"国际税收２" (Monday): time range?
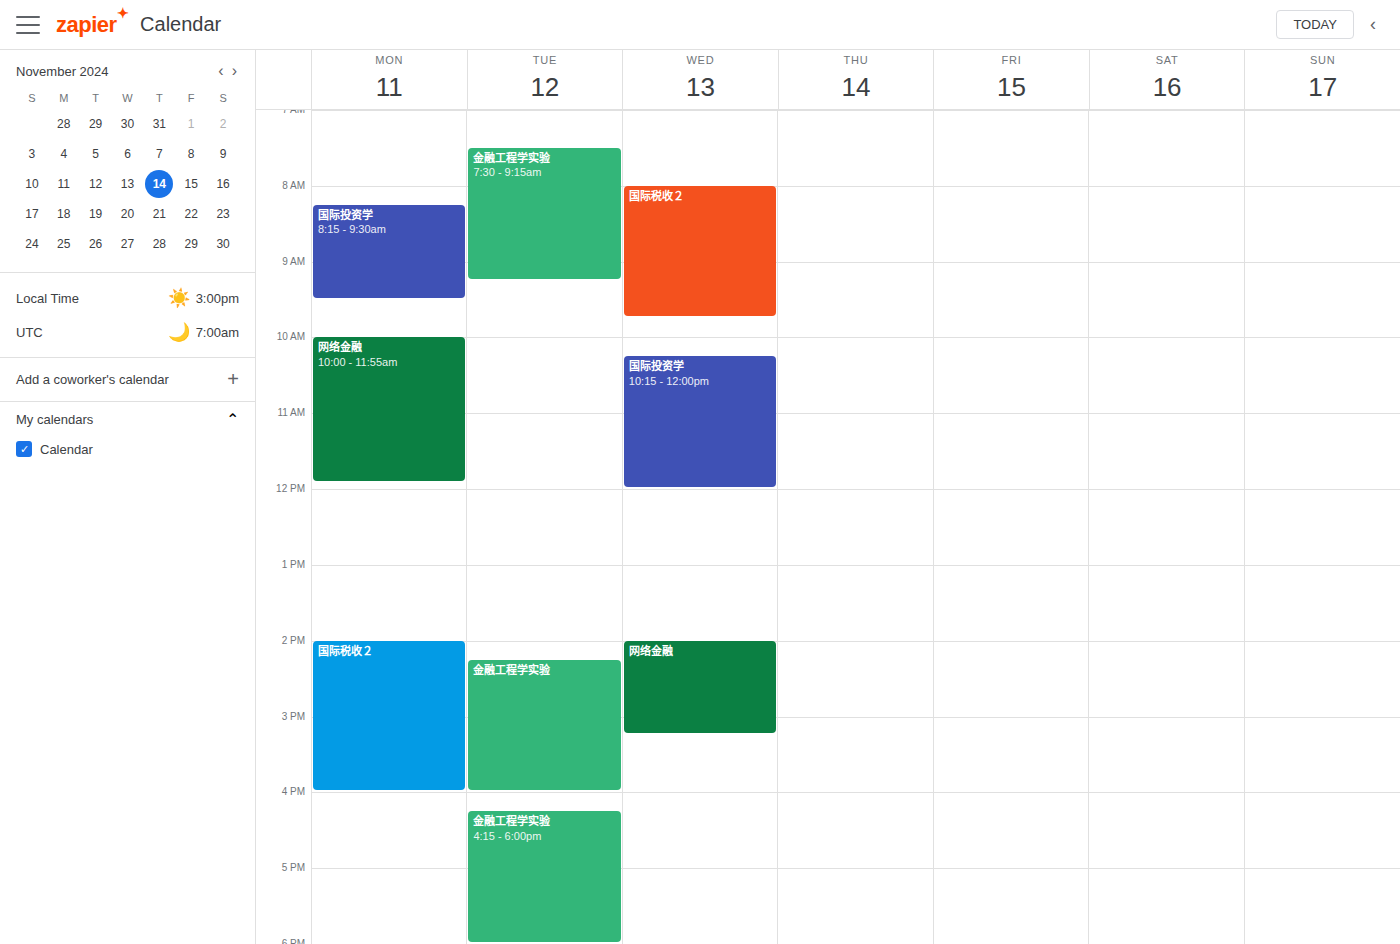
2:00 PM to 4:00 PM